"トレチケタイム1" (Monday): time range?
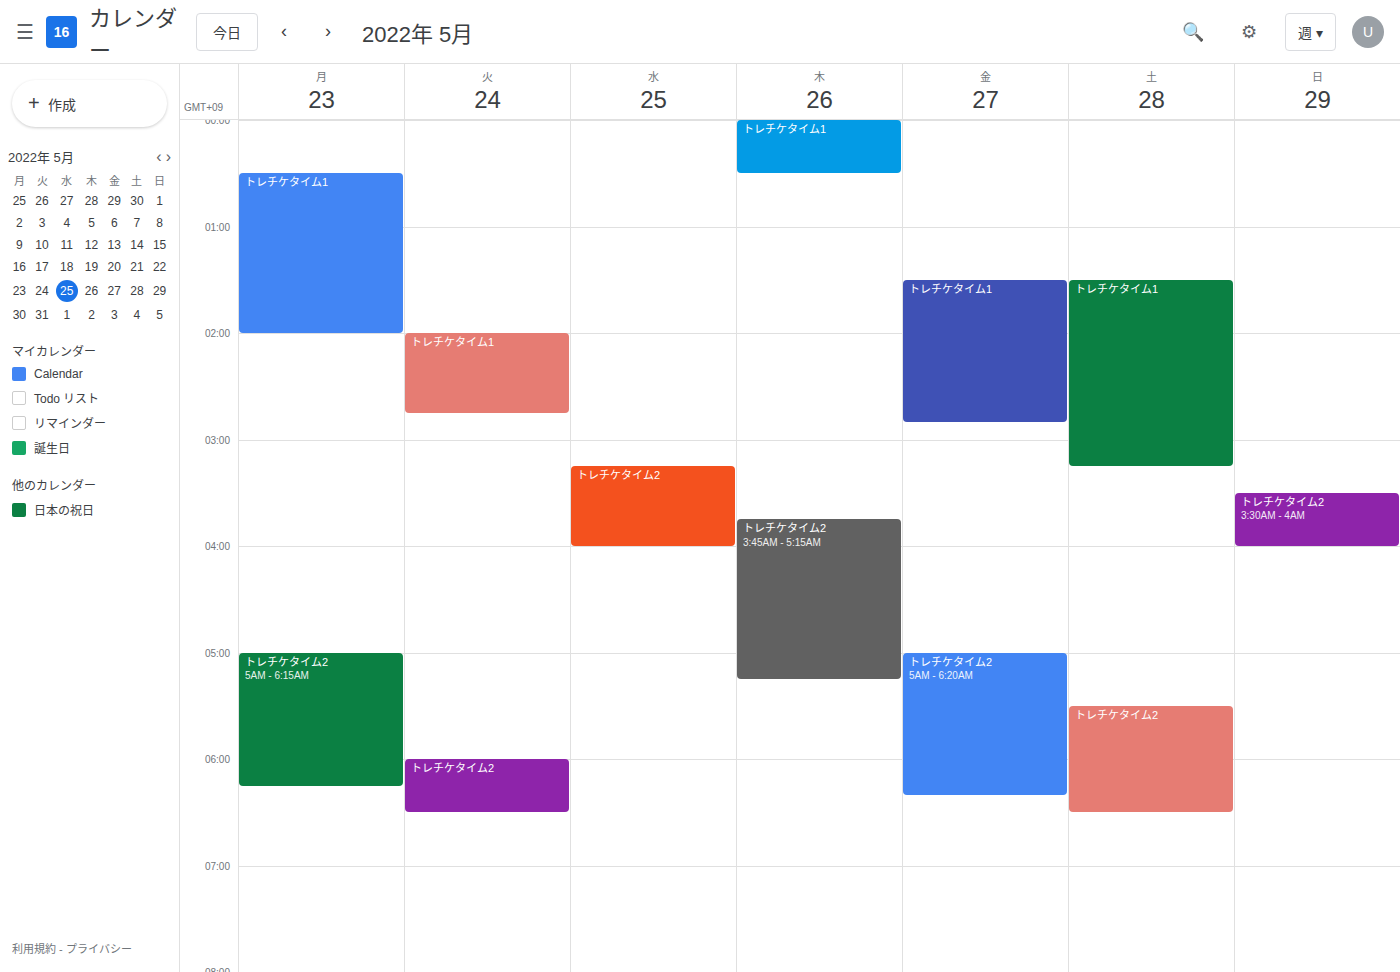
12:30 AM to 2:00 AM